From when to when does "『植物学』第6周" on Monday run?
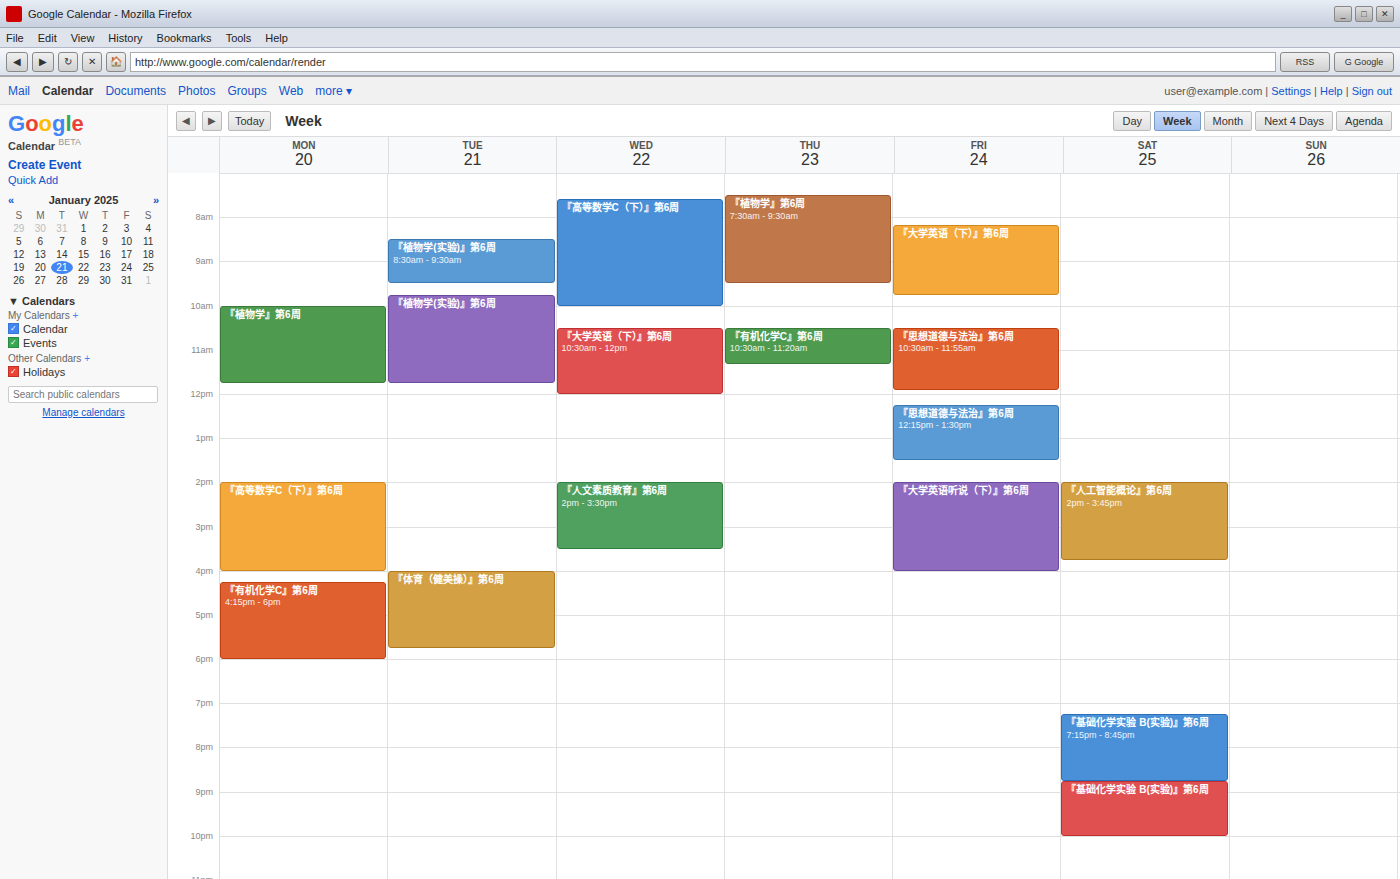
10:00 AM to 11:45 AM